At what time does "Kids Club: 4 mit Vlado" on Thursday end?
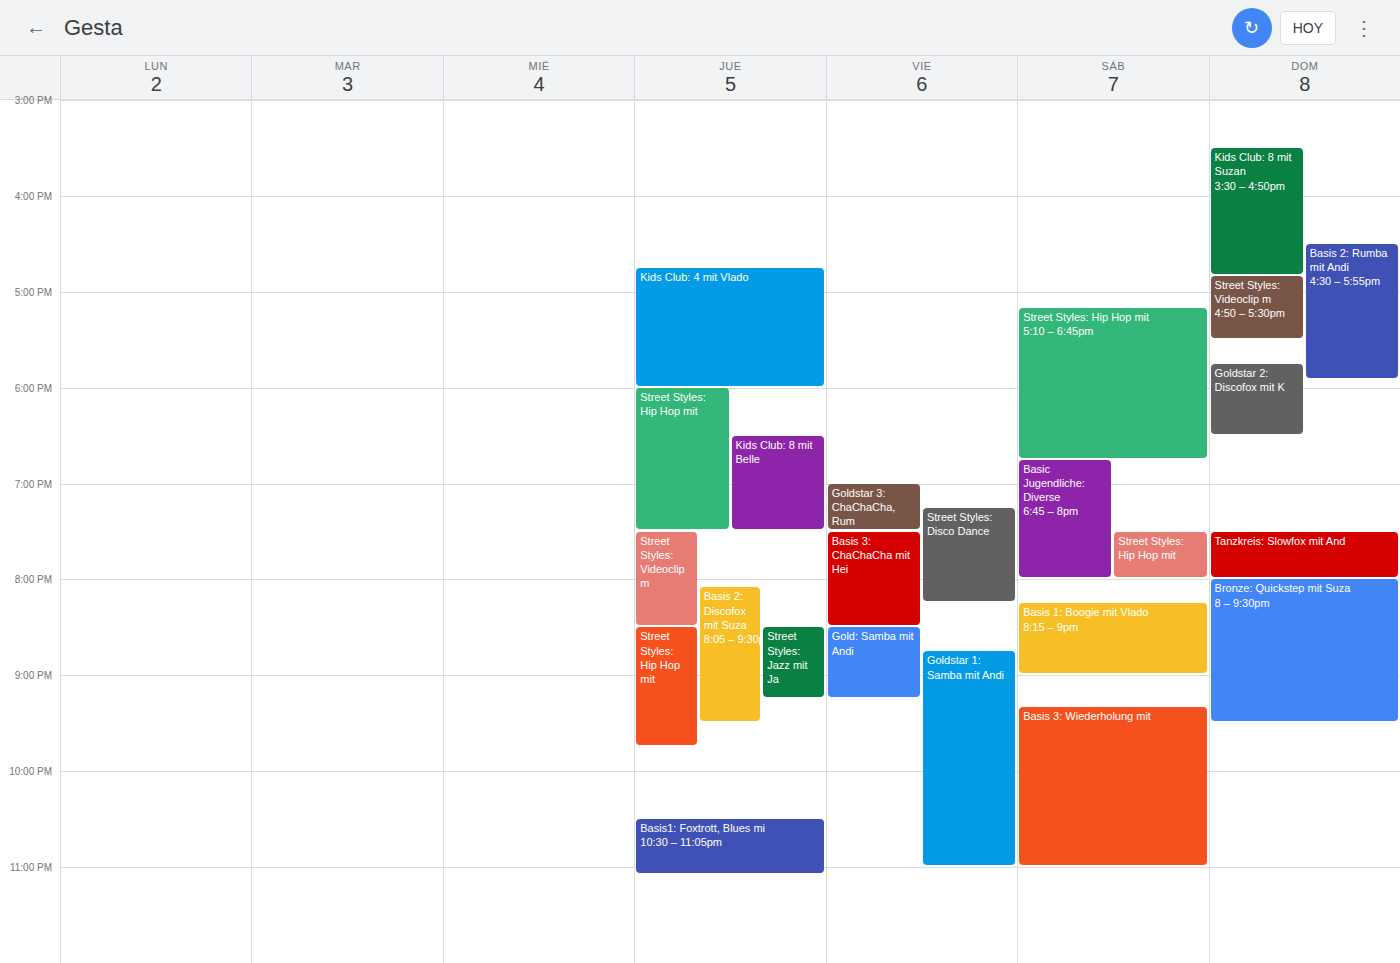
18:00